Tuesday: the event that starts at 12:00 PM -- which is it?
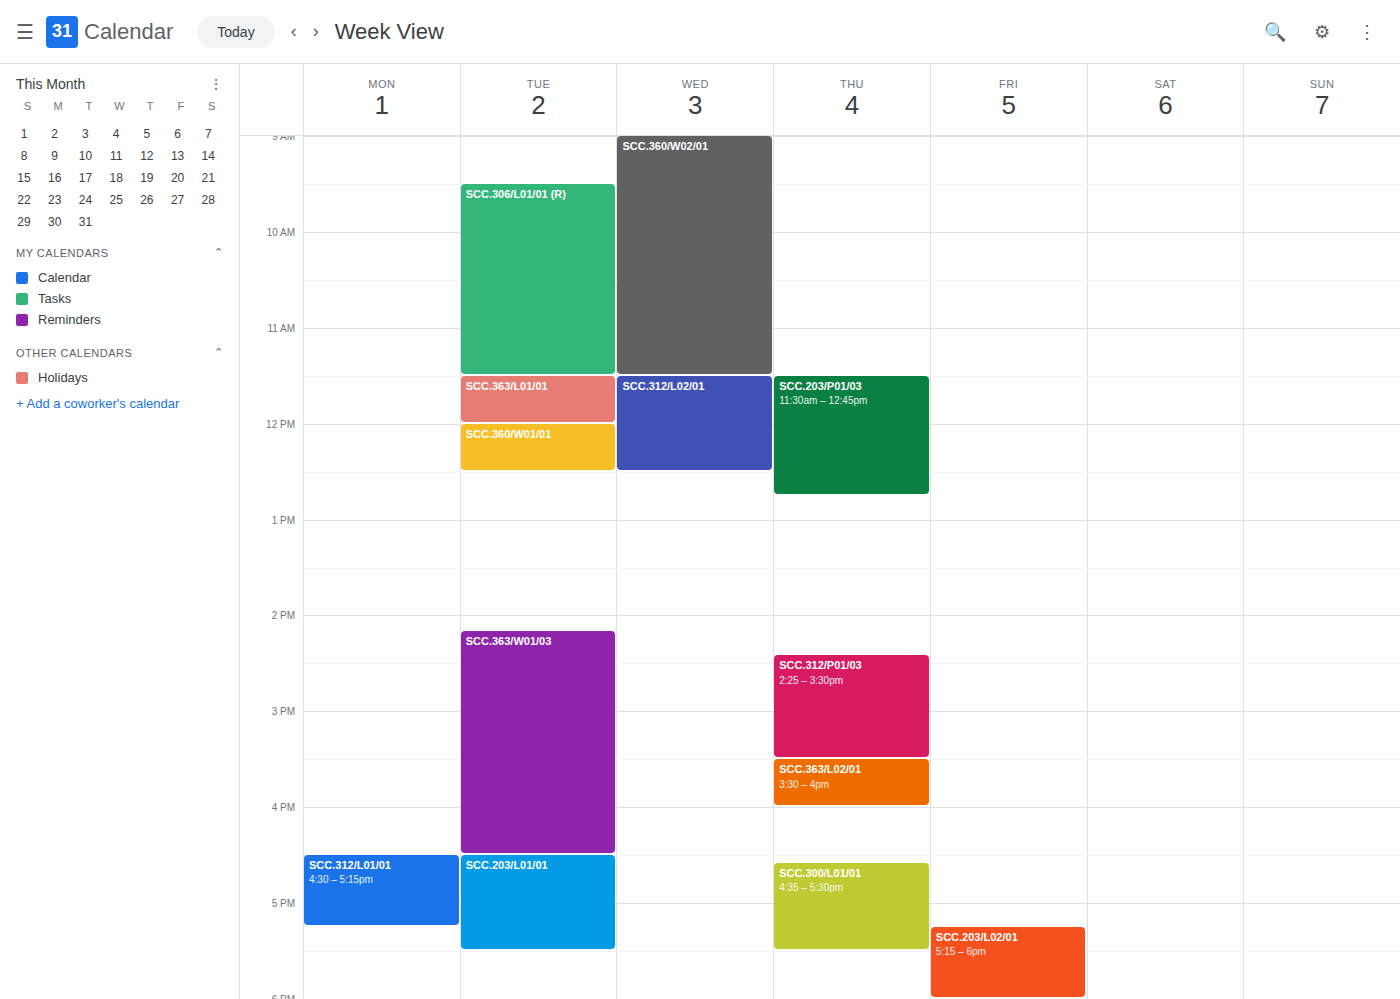
"SCC.360/W01/01"